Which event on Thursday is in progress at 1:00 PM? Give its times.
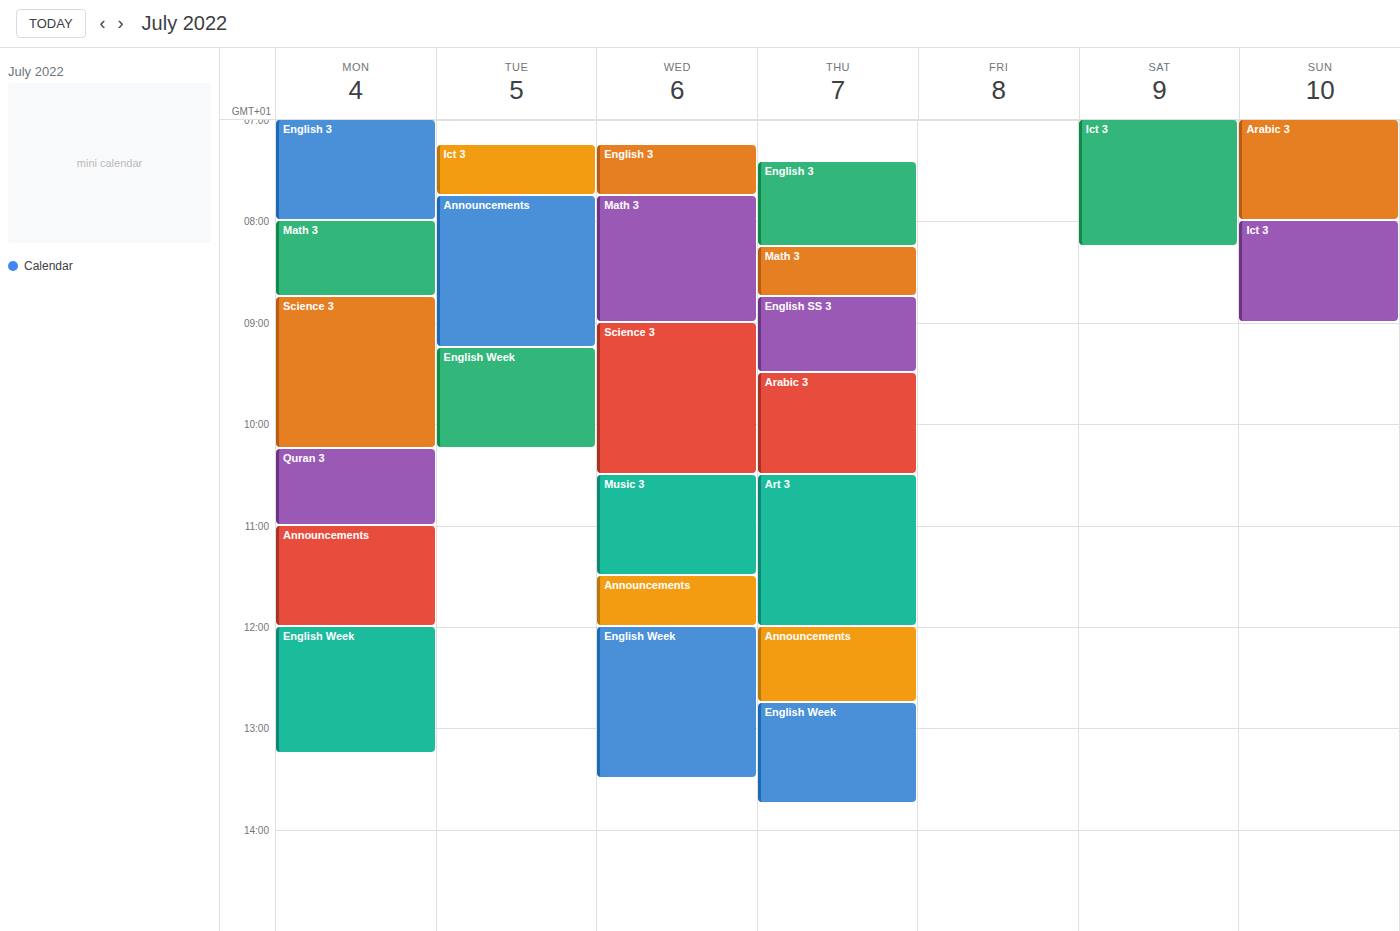
"English Week", 12:45 PM to 1:45 PM